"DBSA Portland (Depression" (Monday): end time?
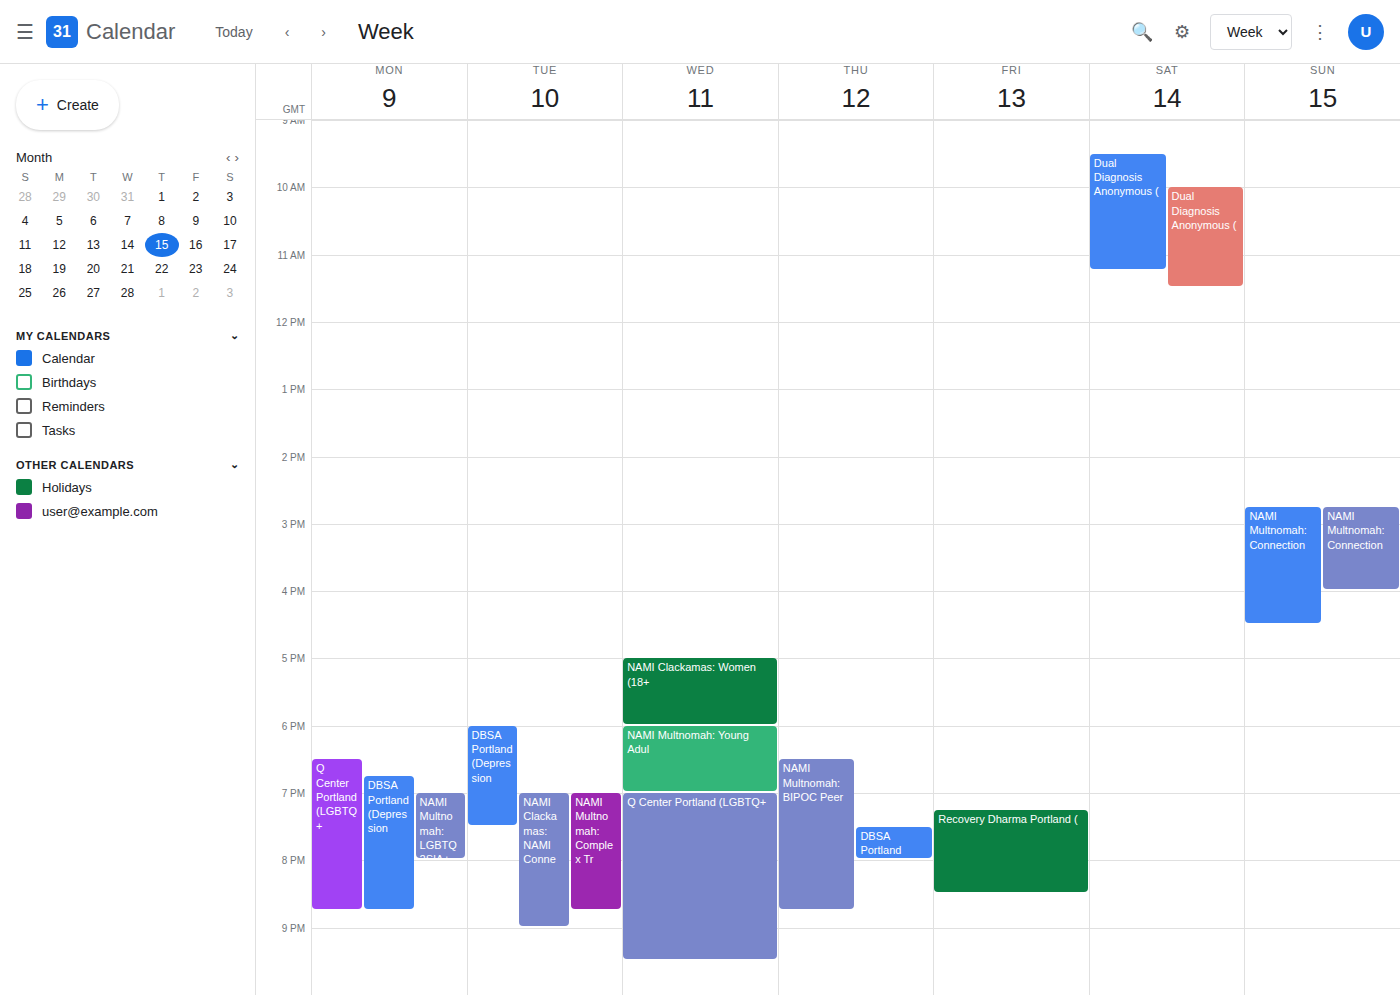
8:45 PM